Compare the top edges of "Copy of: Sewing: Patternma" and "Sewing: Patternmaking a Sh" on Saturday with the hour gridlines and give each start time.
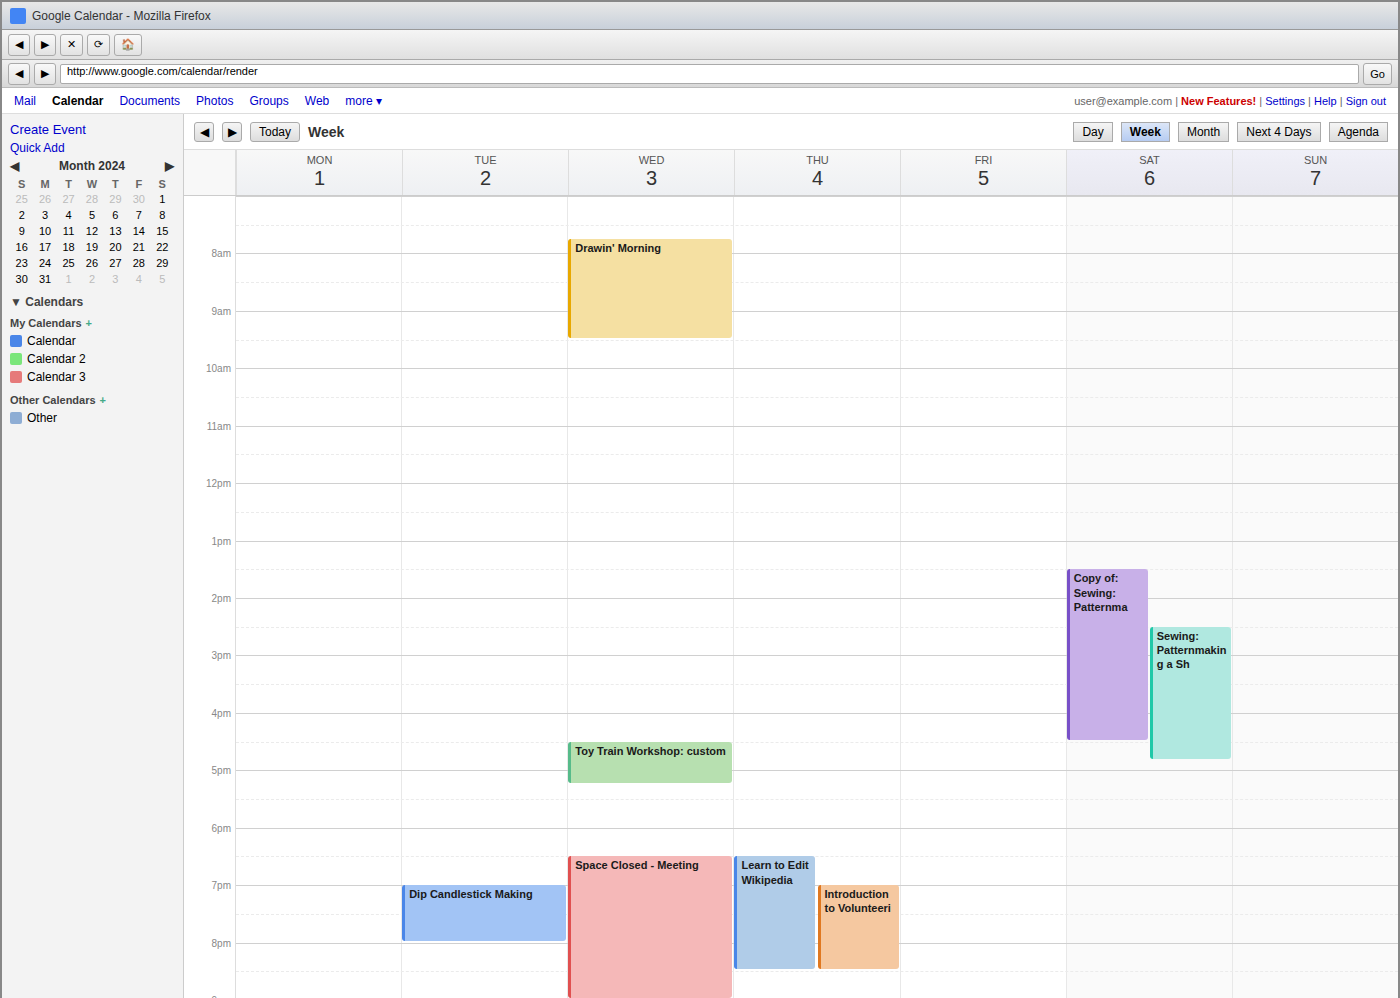
"Copy of: Sewing: Patternma": 13:30, halfway between the 13:00 and 14:00 lines. "Sewing: Patternmaking a Sh": 14:30, halfway between the 14:00 and 15:00 lines.